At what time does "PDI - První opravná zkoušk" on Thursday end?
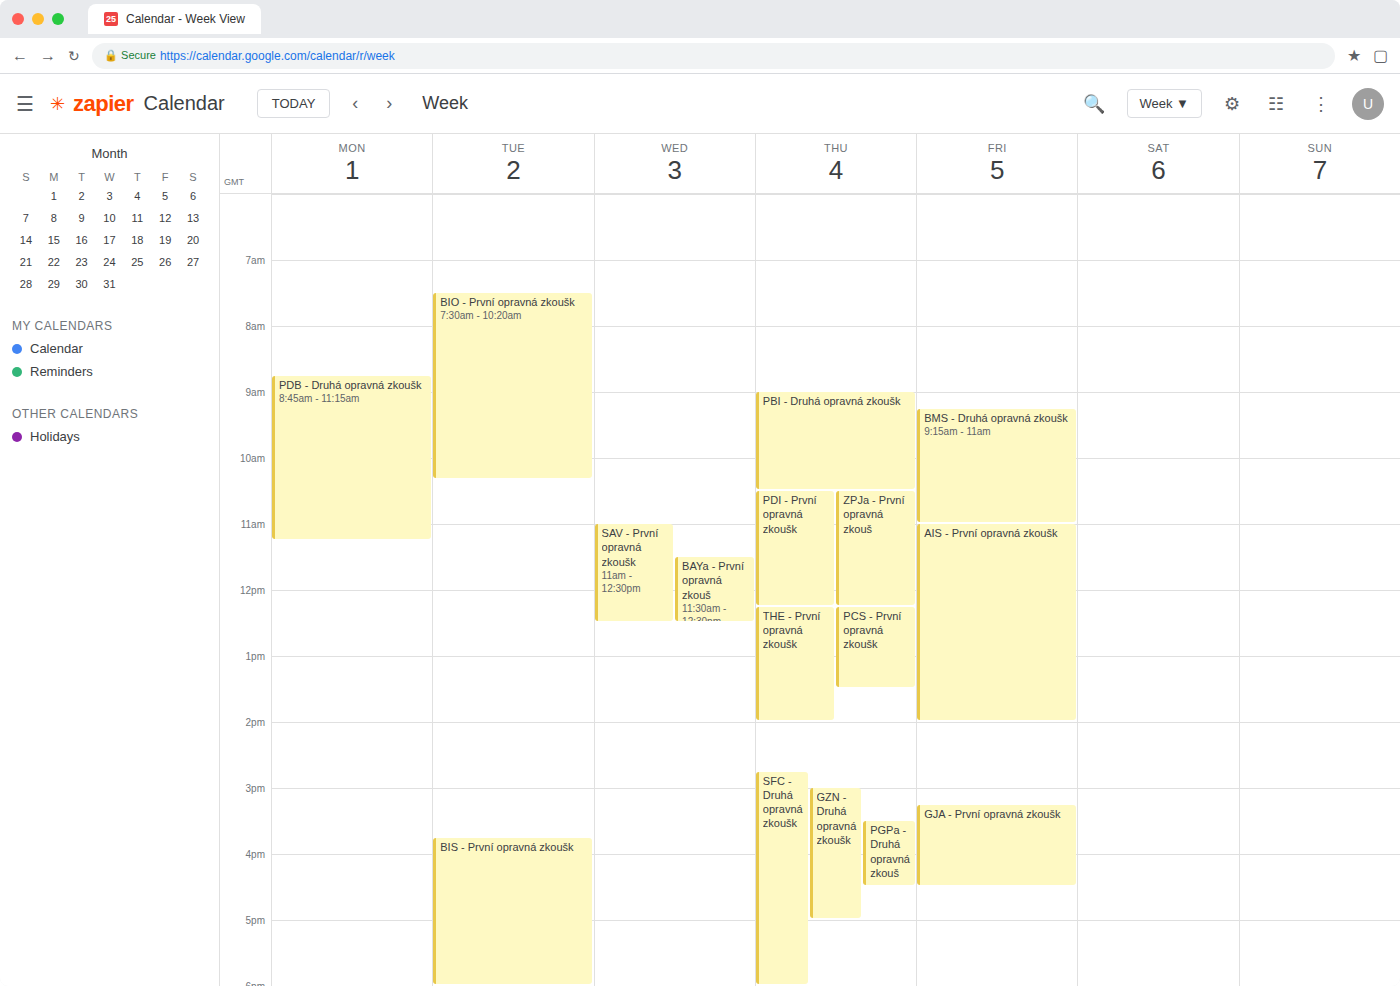
12:15 PM